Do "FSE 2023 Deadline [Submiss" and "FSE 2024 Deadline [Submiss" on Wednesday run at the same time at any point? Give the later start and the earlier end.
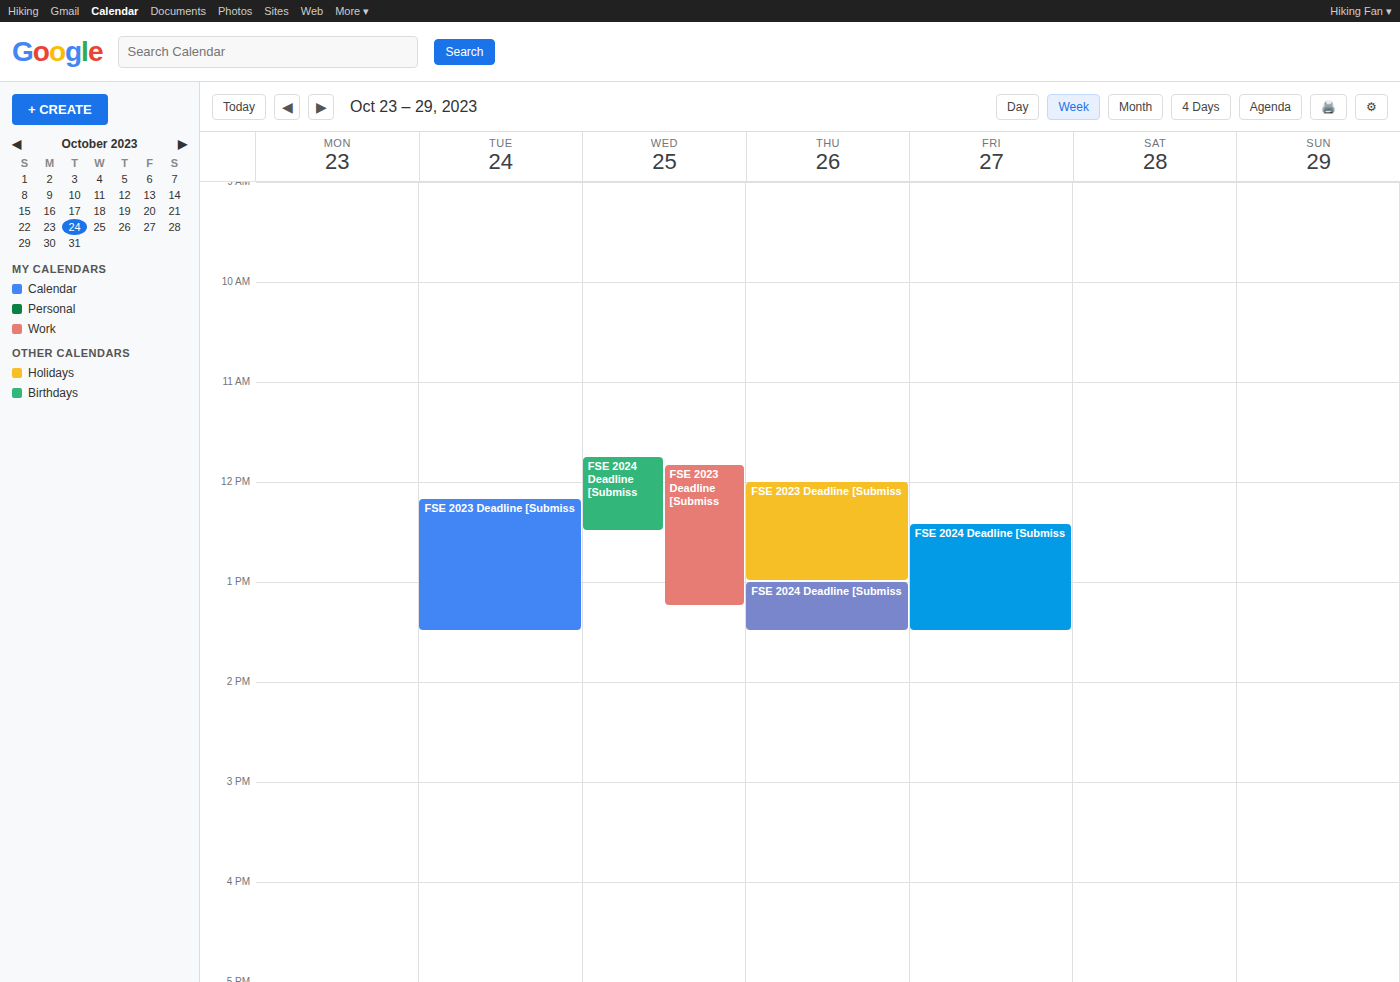
"FSE 2023 Deadline [Submiss" starts at 11:50 AM, before "FSE 2024 Deadline [Submiss" ends at 12:30 PM -- they overlap.